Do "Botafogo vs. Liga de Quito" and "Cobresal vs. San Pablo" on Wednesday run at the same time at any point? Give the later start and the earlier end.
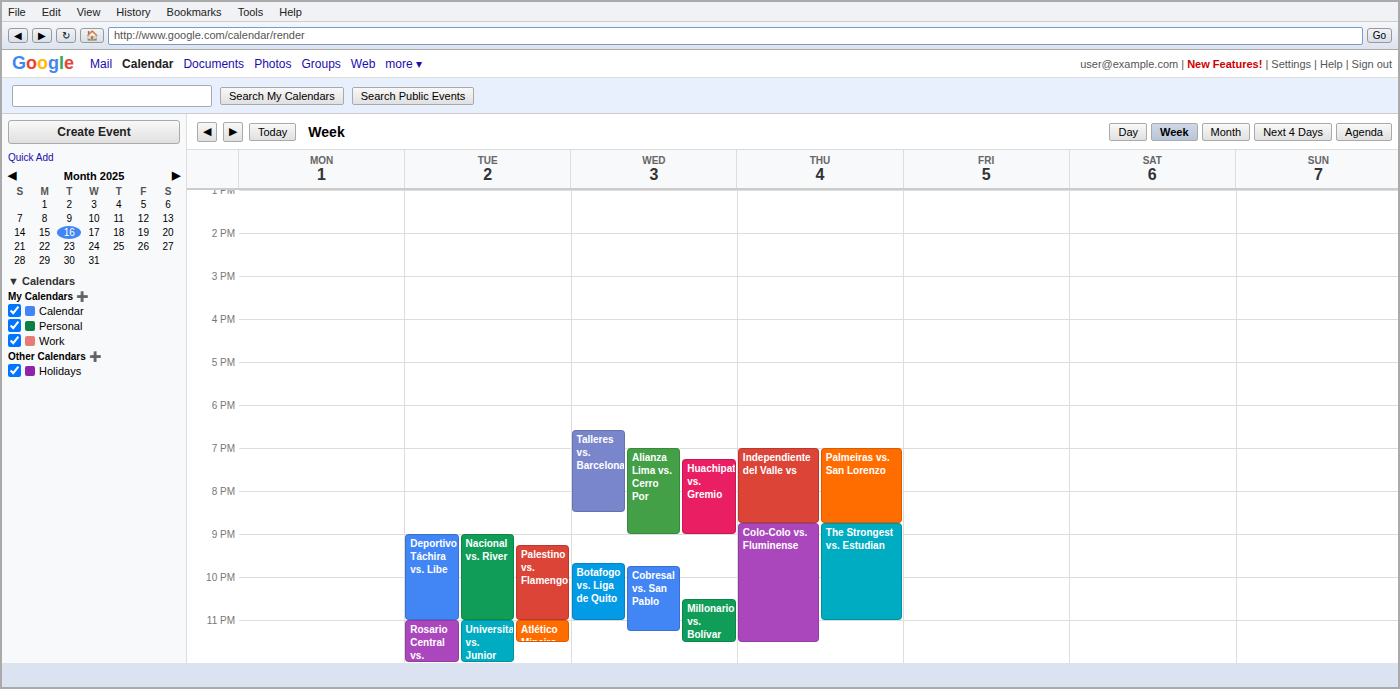
"Cobresal vs. San Pablo" starts at 9:45 PM, before "Botafogo vs. Liga de Quito" ends at 11:00 PM -- they overlap.